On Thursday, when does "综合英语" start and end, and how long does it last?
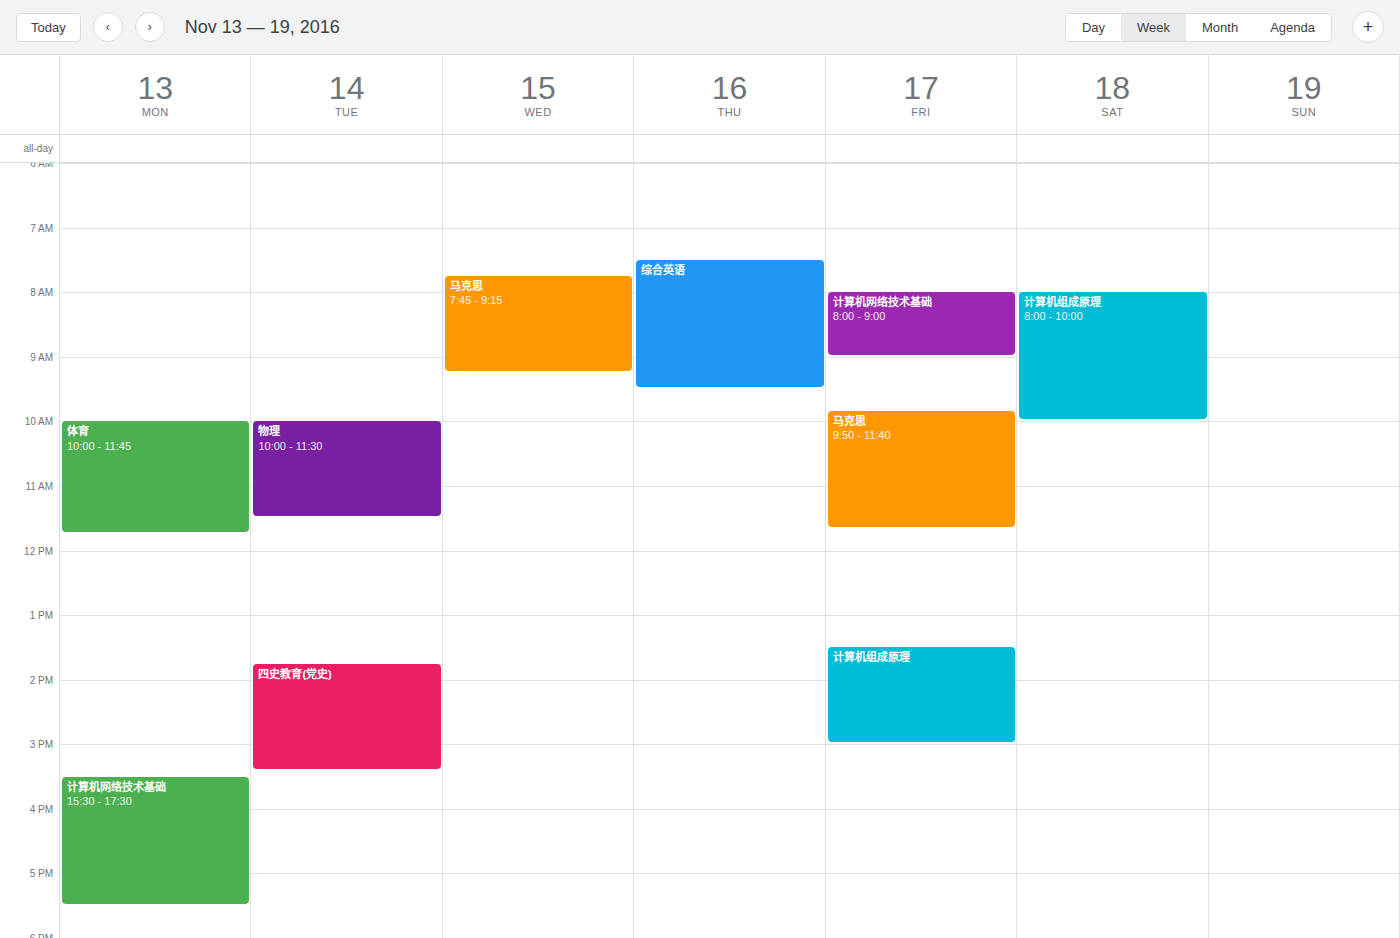
7:30 AM to 9:30 AM, 2 hours